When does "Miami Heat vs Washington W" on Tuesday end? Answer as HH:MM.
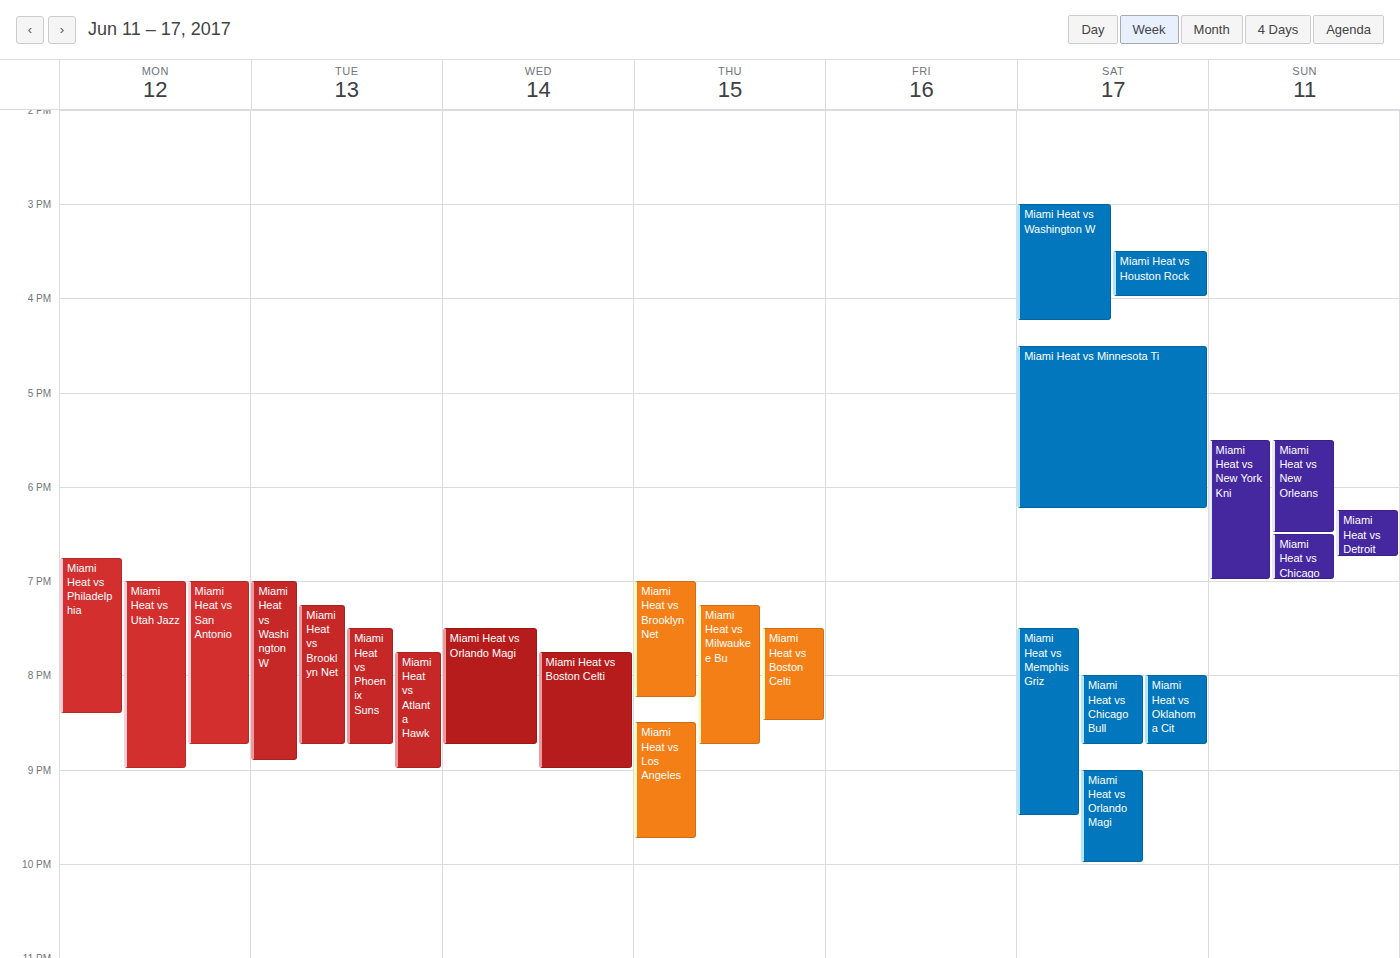
20:55